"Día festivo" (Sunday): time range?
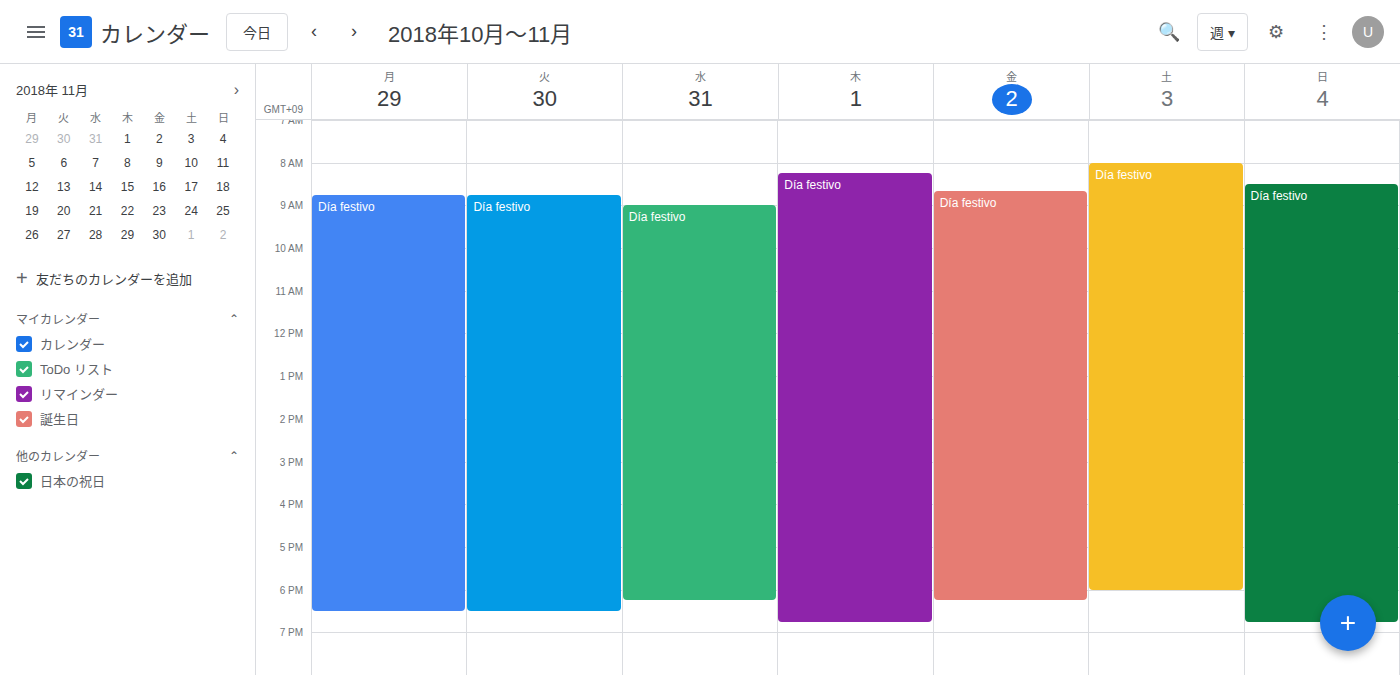
8:30 AM to 6:45 PM